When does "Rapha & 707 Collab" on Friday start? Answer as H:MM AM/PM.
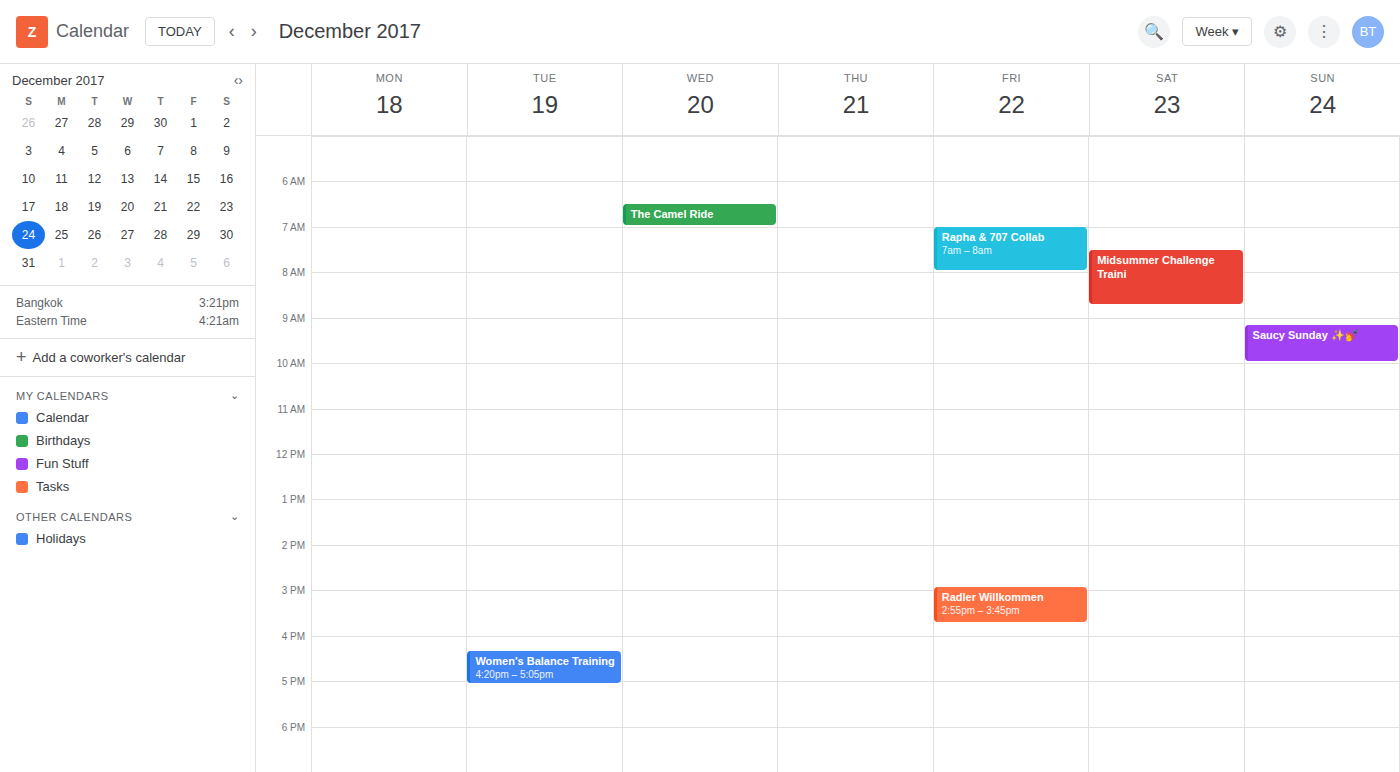
7:00 AM